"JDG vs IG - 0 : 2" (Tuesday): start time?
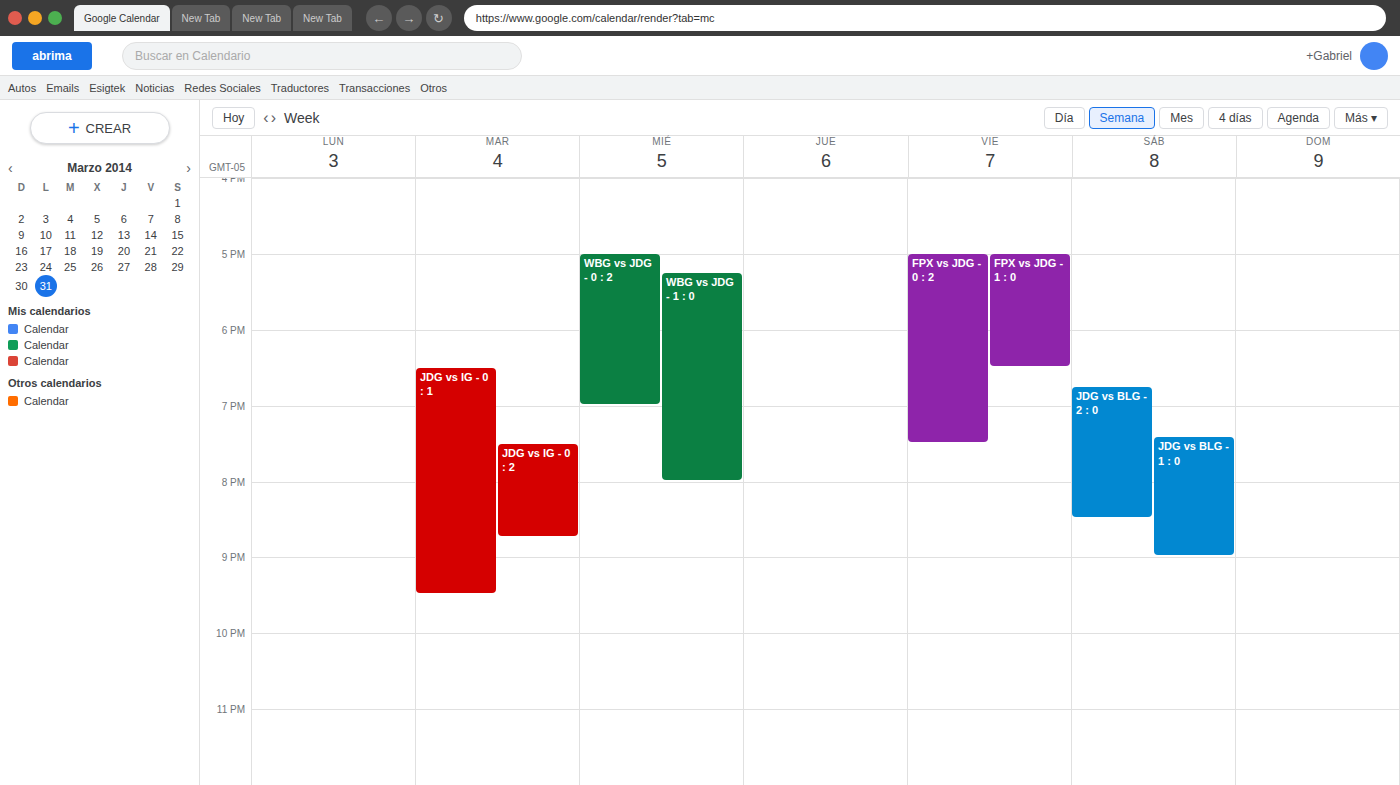
7:30 PM